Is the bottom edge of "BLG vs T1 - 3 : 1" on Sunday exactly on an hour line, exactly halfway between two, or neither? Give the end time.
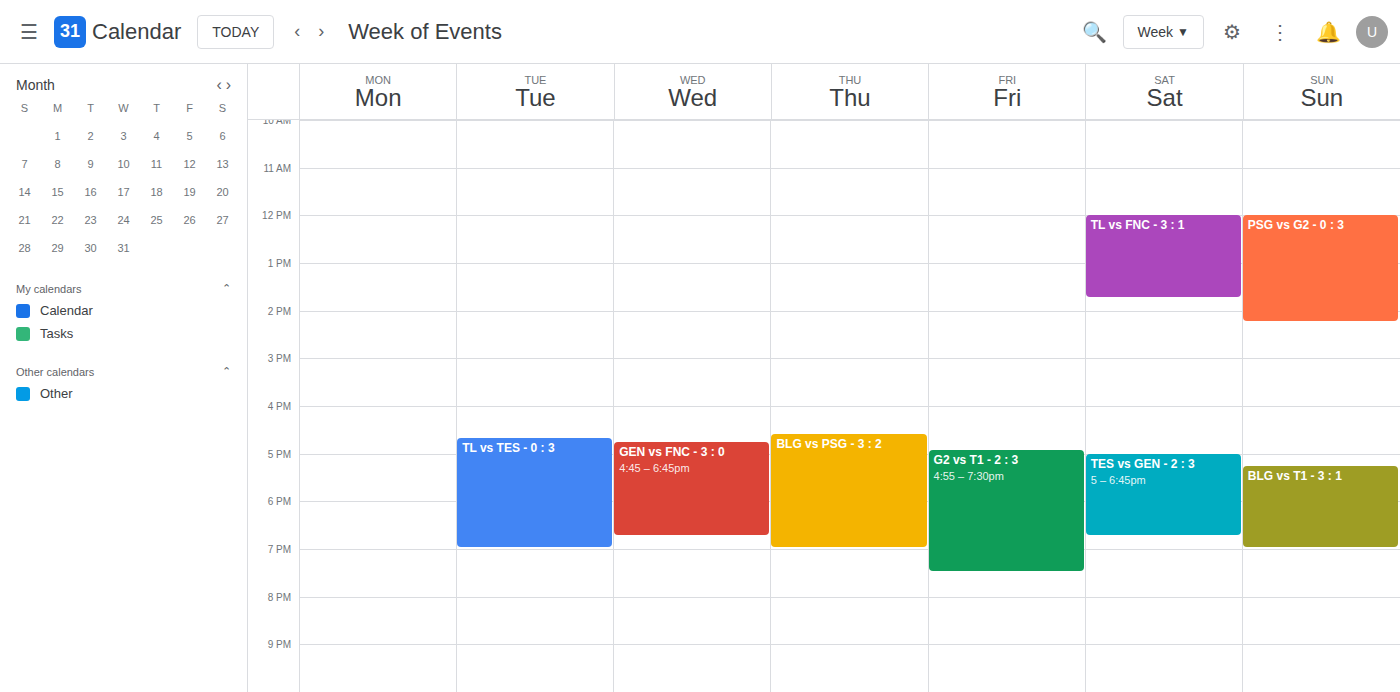
7:00 PM -- exactly on the 7 PM line.